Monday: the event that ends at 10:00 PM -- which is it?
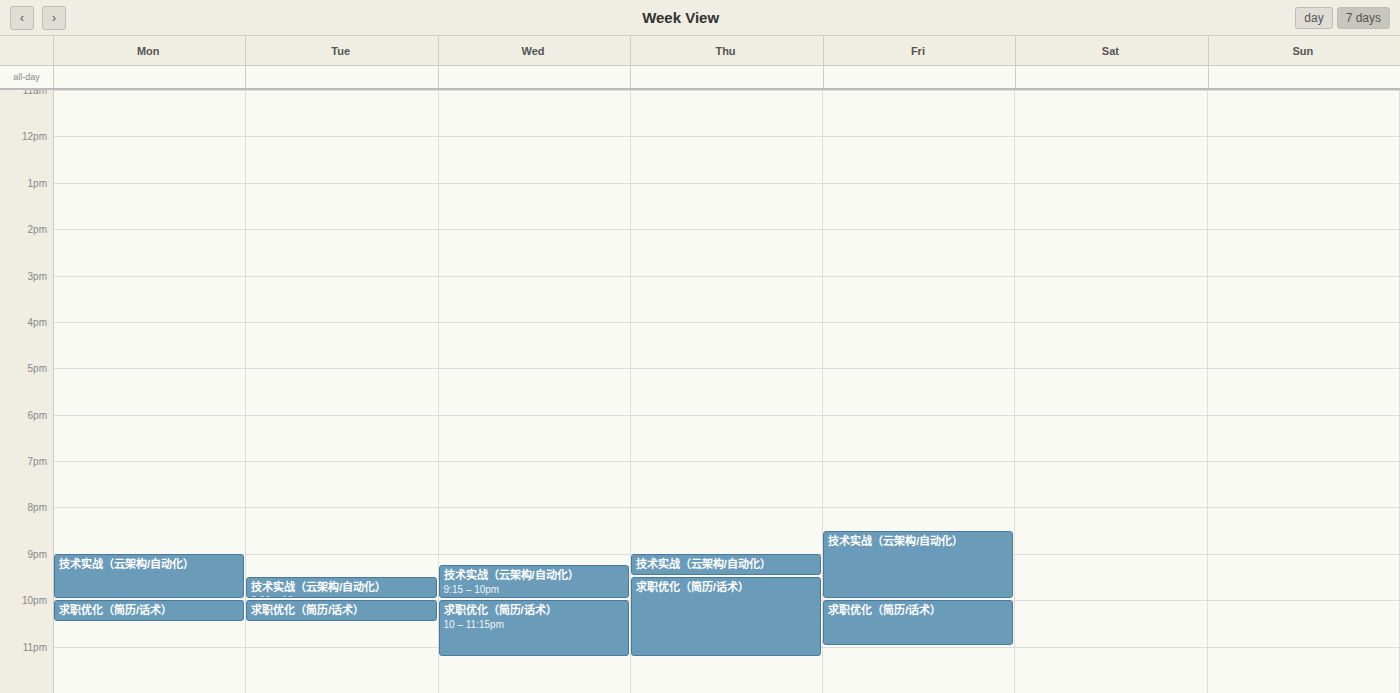
"技术实战（云架构/自动化）"